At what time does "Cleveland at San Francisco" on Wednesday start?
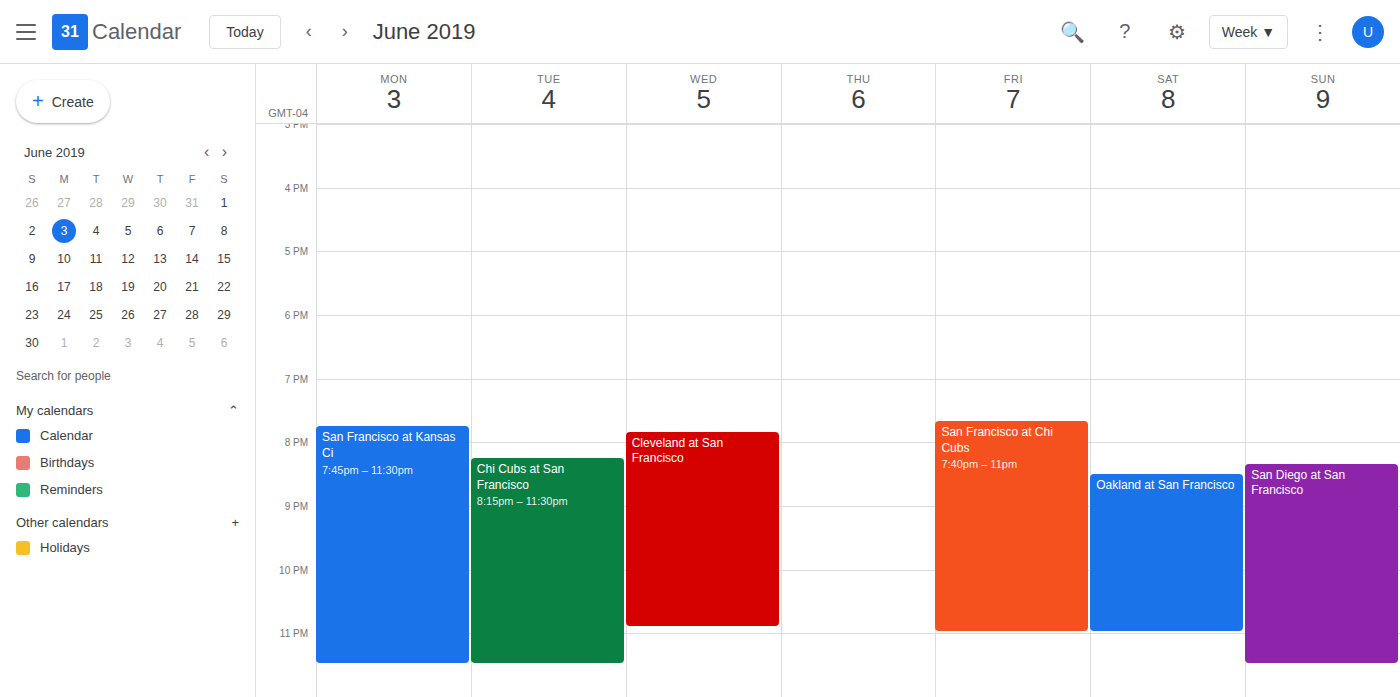
7:50 PM